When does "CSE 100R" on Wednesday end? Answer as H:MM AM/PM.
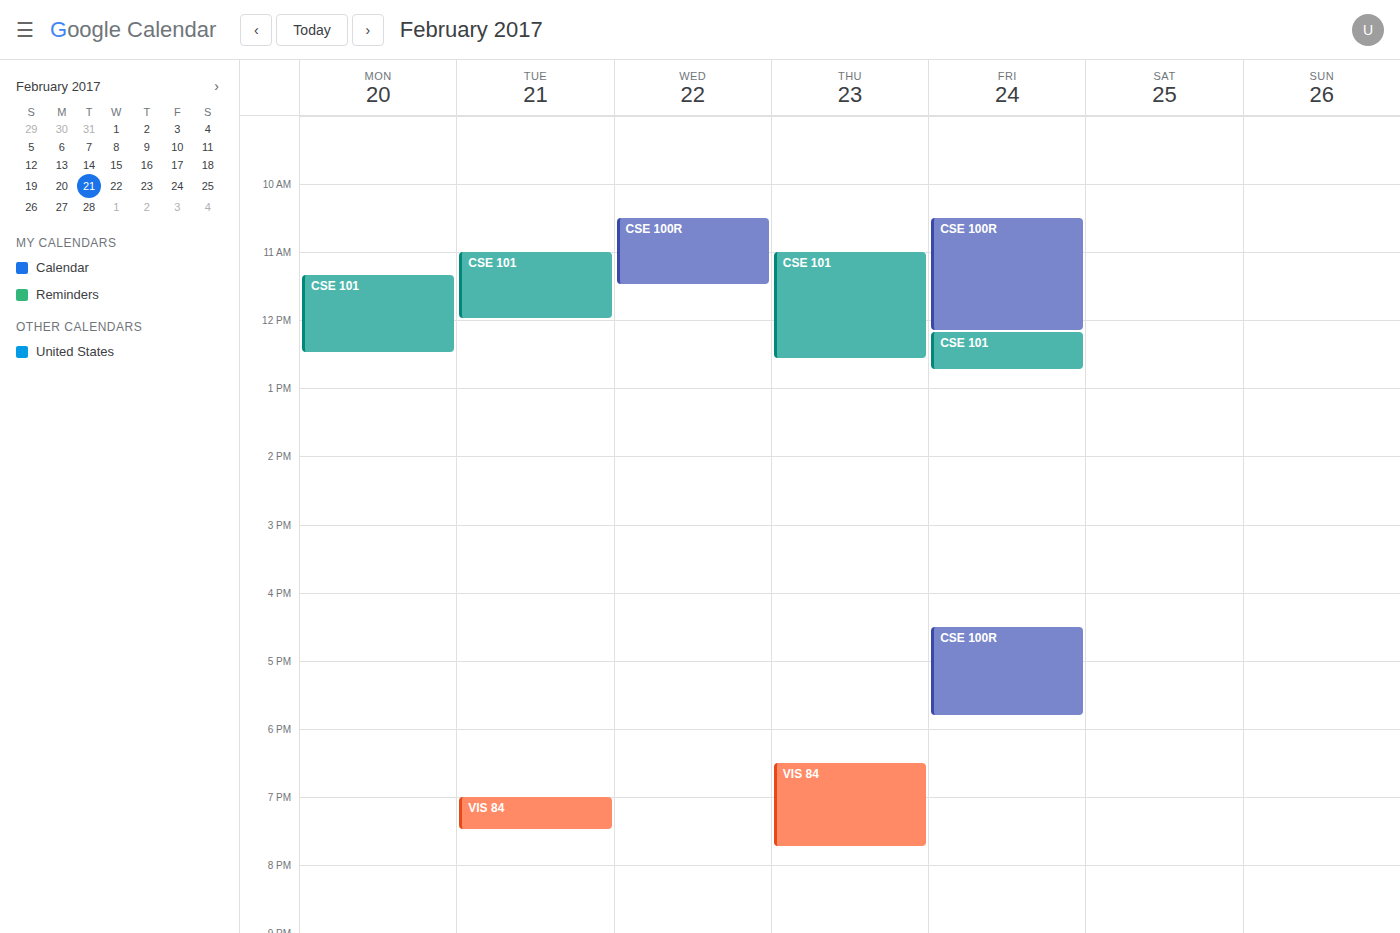
11:30 AM